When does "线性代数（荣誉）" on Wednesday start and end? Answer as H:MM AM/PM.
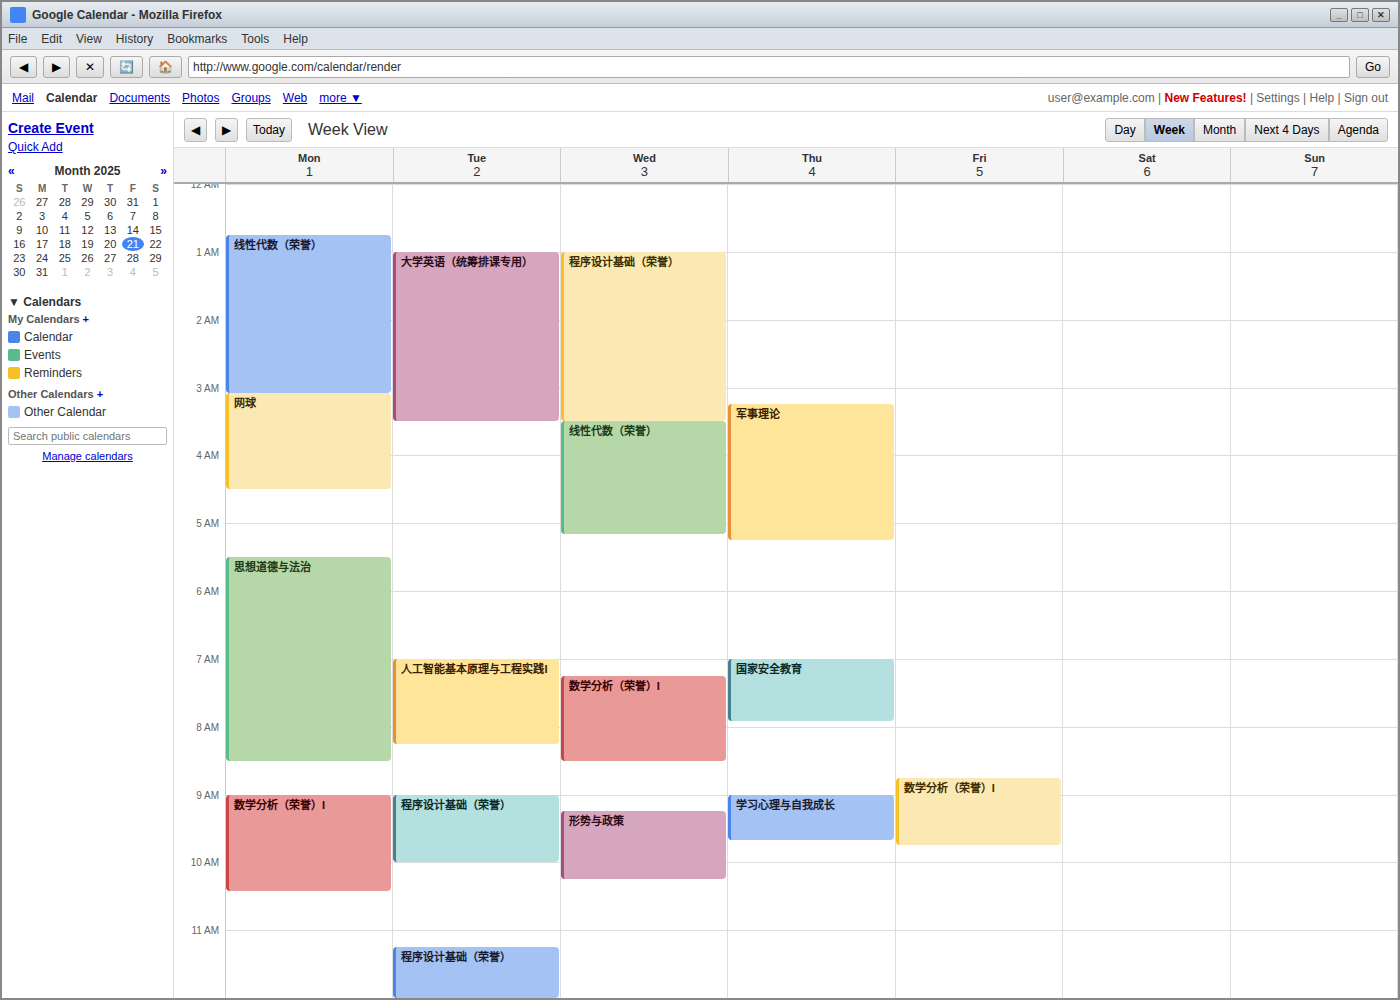
3:30 AM to 5:10 AM